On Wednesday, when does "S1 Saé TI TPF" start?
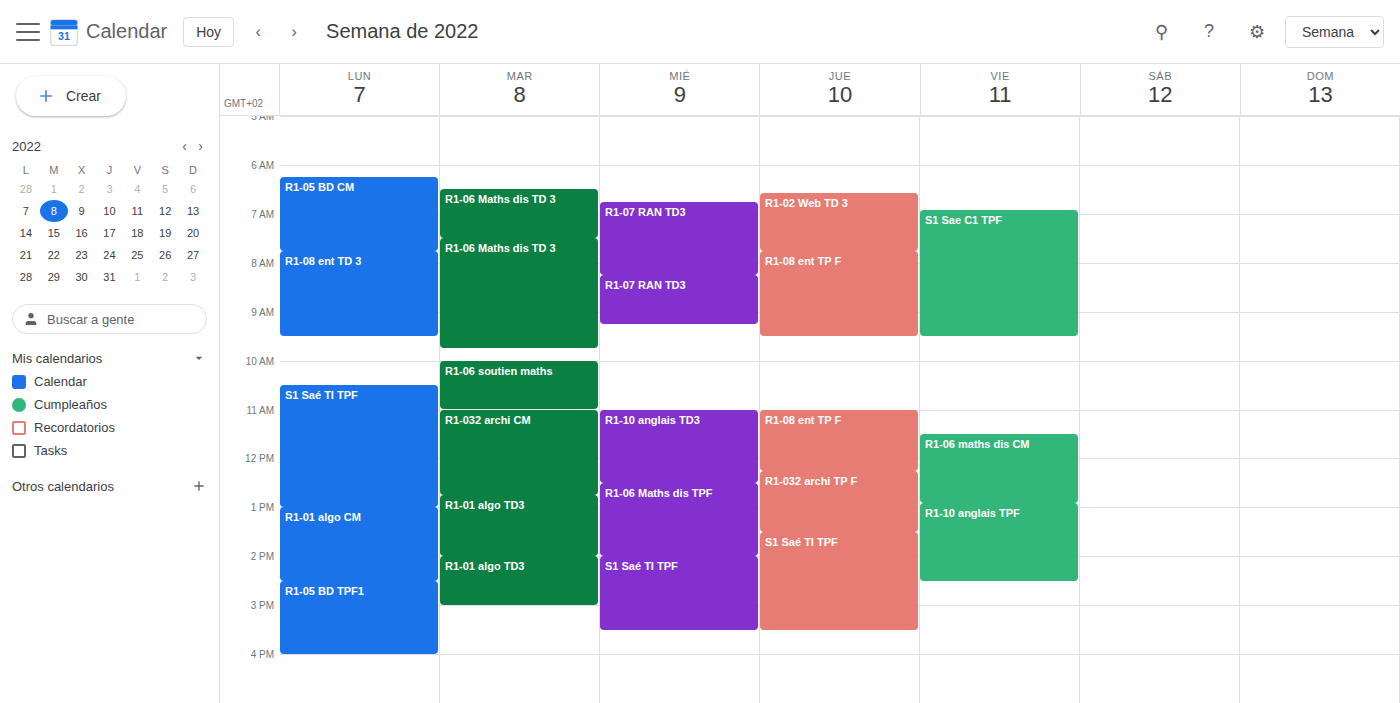
14:00